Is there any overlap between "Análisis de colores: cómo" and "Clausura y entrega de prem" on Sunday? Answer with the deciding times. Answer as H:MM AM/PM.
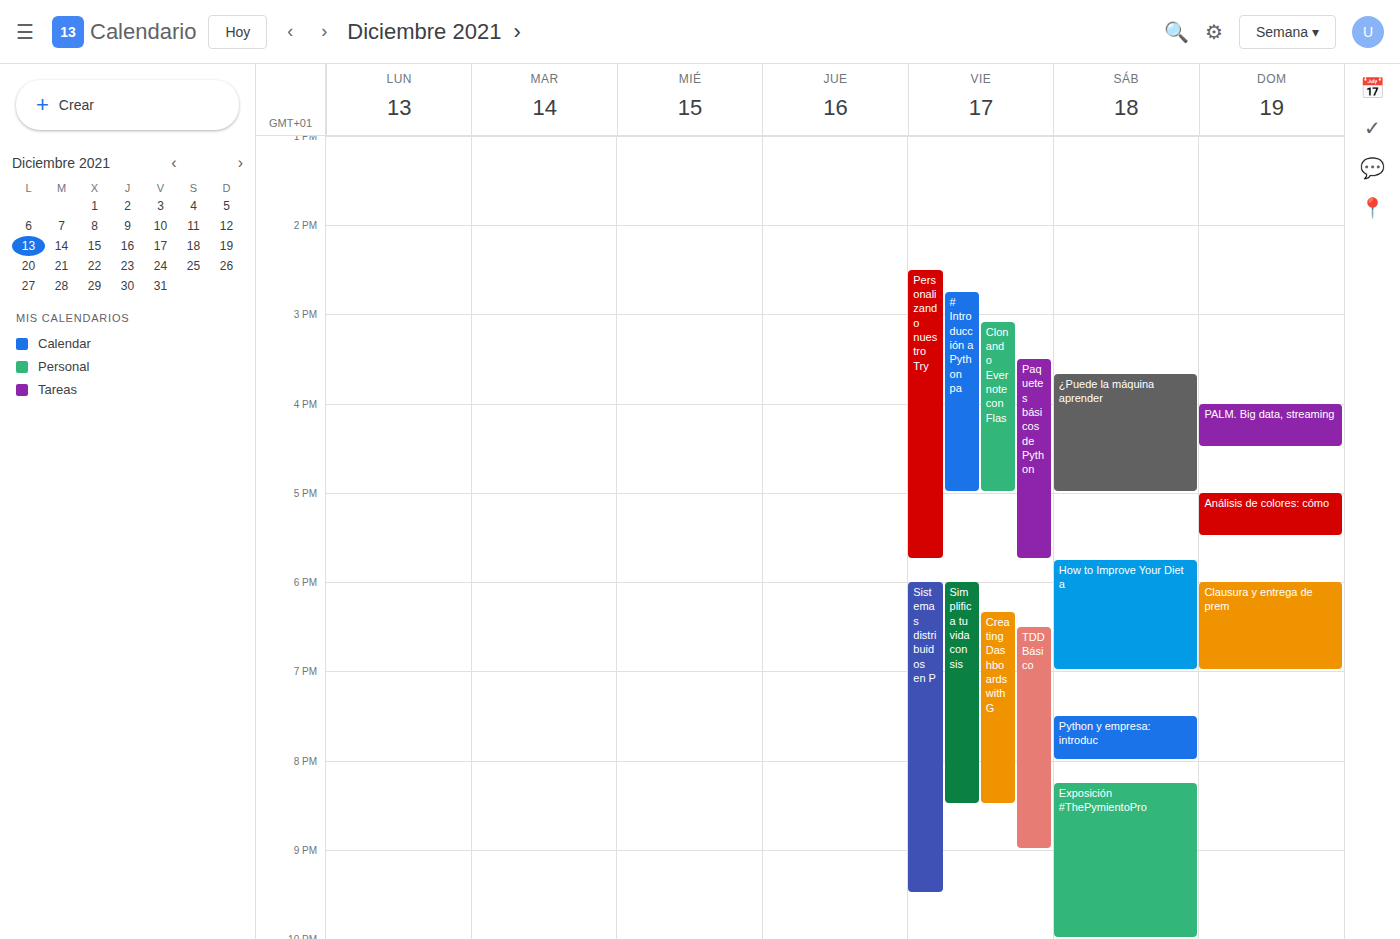
"Análisis de colores: cómo" ends at 5:30 PM and "Clausura y entrega de prem" starts at 6:00 PM -- no overlap.